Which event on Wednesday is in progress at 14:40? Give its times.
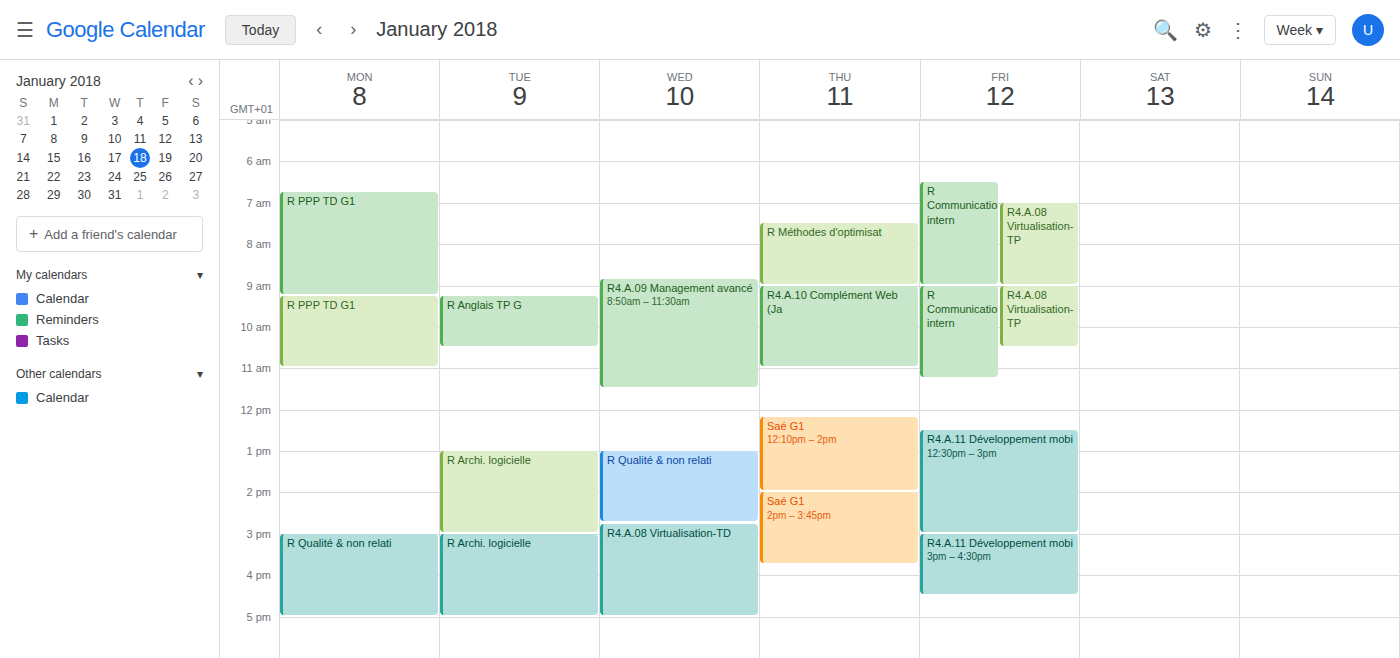
"R Qualité & non relati", 13:00 to 14:45